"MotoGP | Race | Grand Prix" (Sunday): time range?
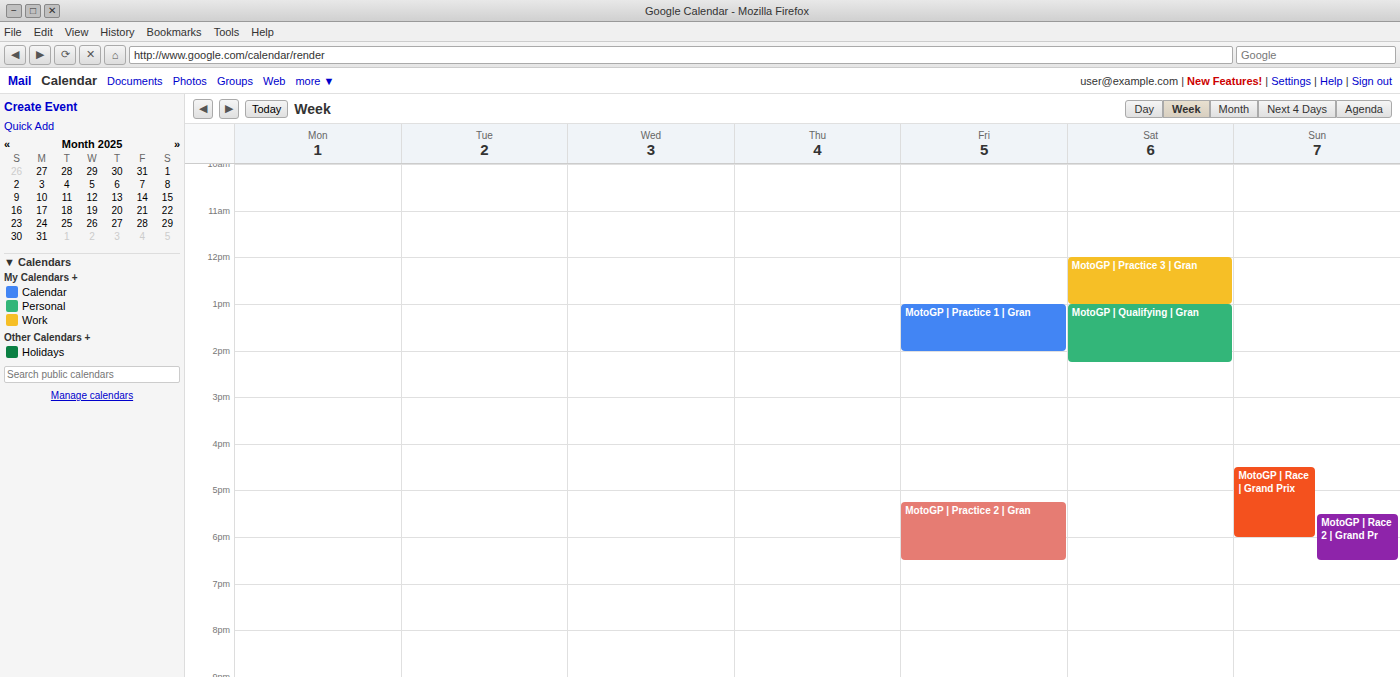
4:30 PM to 6:00 PM